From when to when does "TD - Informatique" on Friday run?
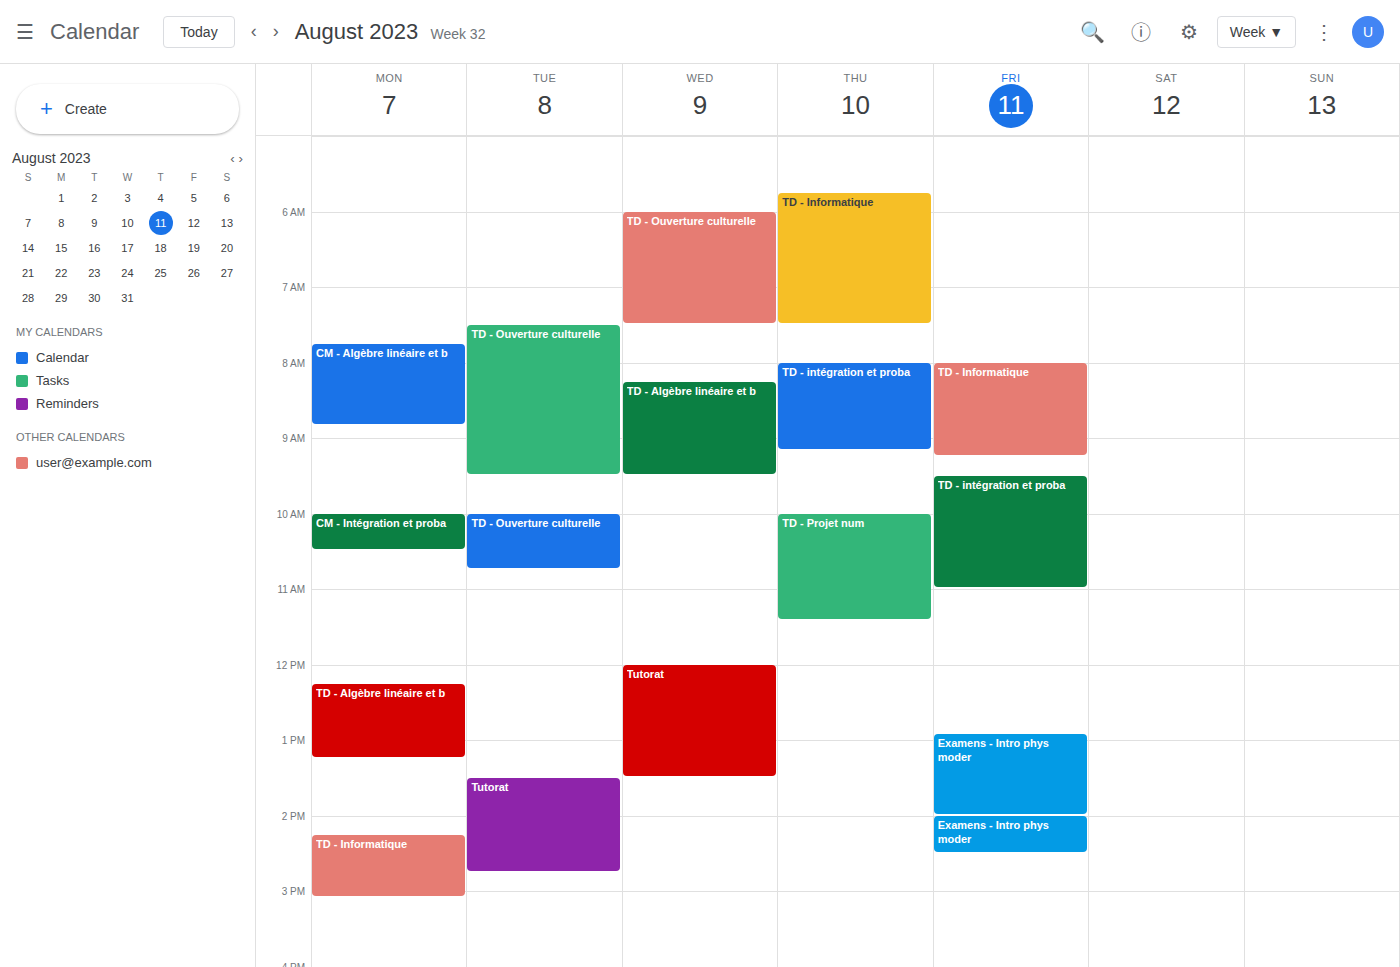
8:00 AM to 9:15 AM